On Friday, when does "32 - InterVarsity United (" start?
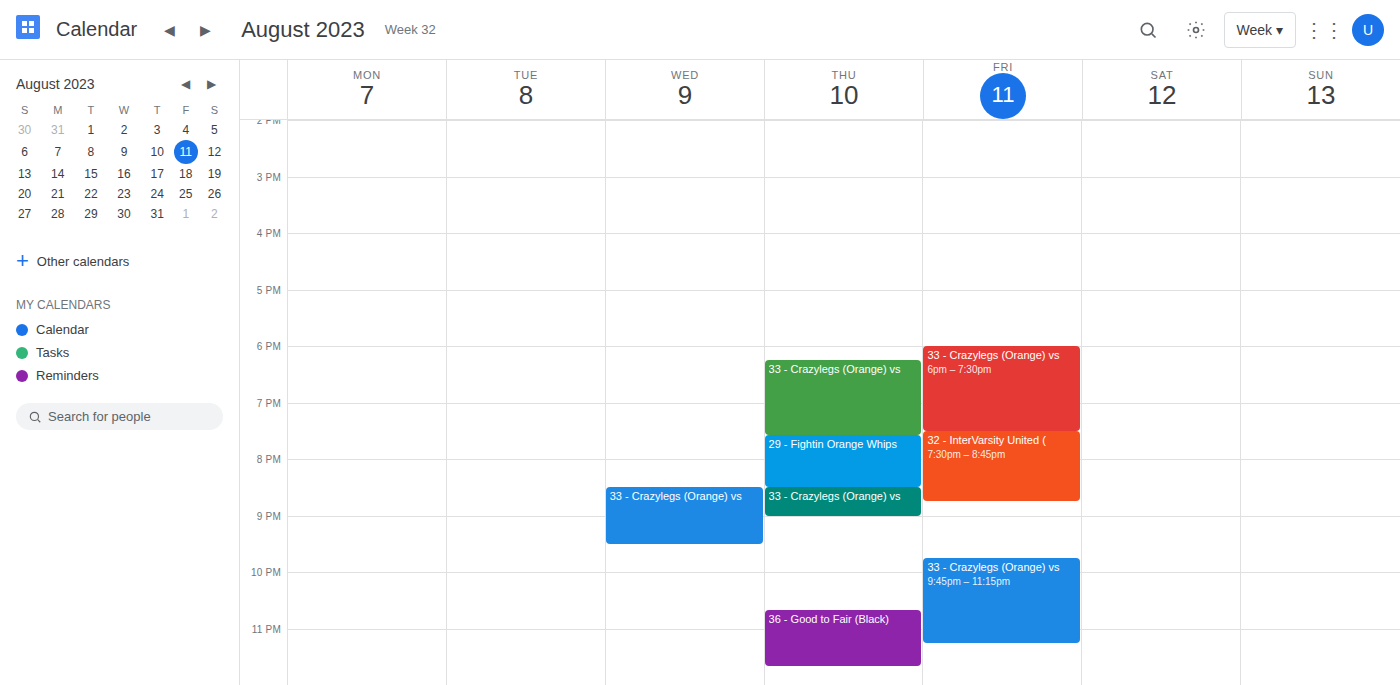
7:30 PM